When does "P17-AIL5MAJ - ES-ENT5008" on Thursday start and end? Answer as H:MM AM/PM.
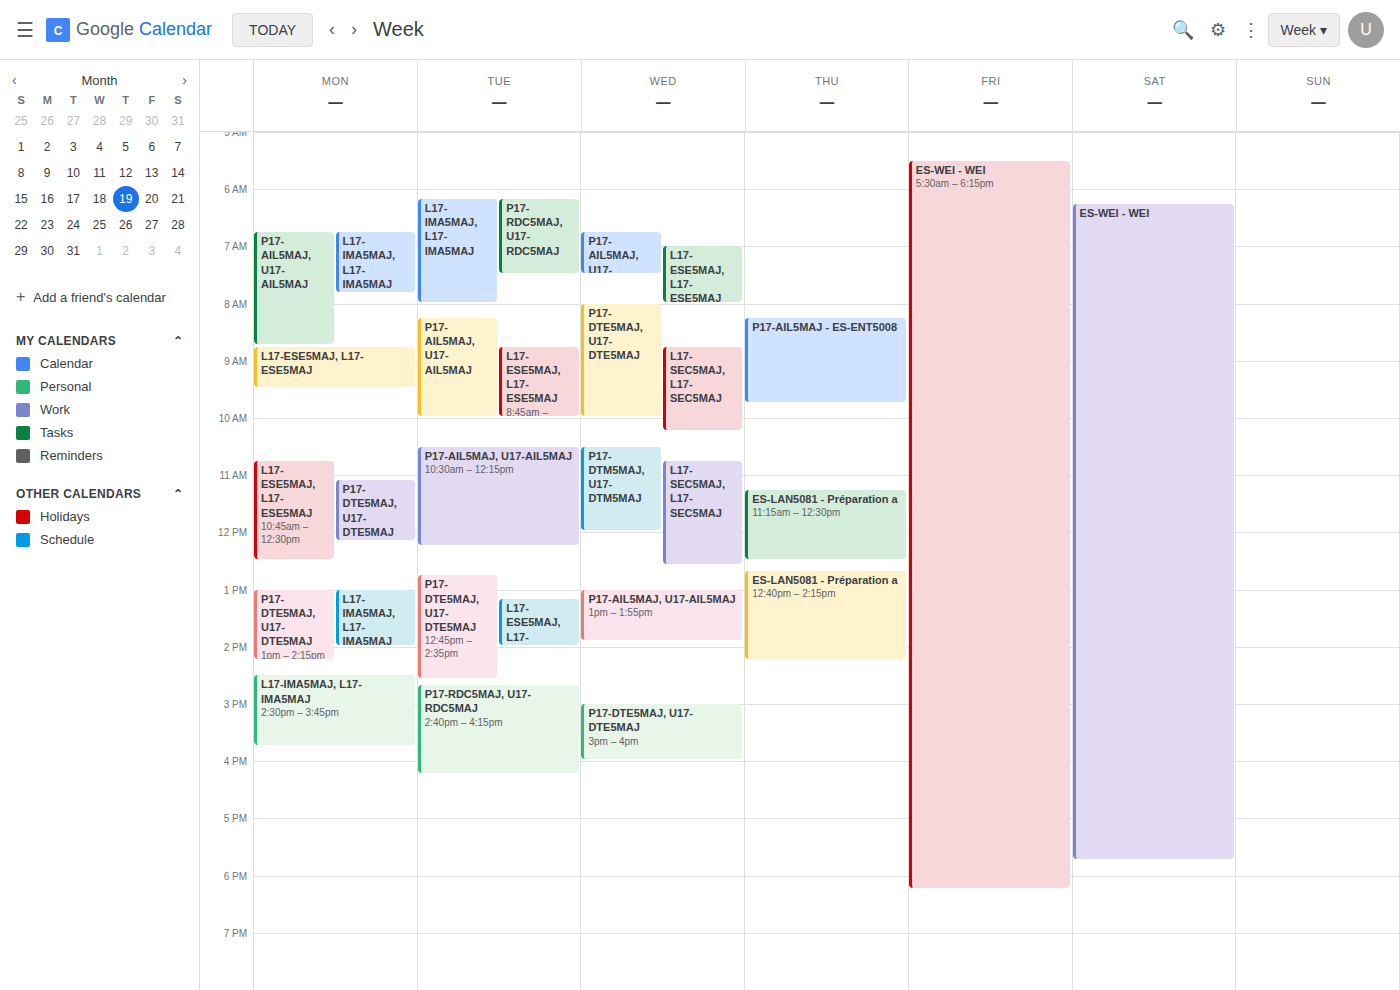
8:15 AM to 9:45 AM